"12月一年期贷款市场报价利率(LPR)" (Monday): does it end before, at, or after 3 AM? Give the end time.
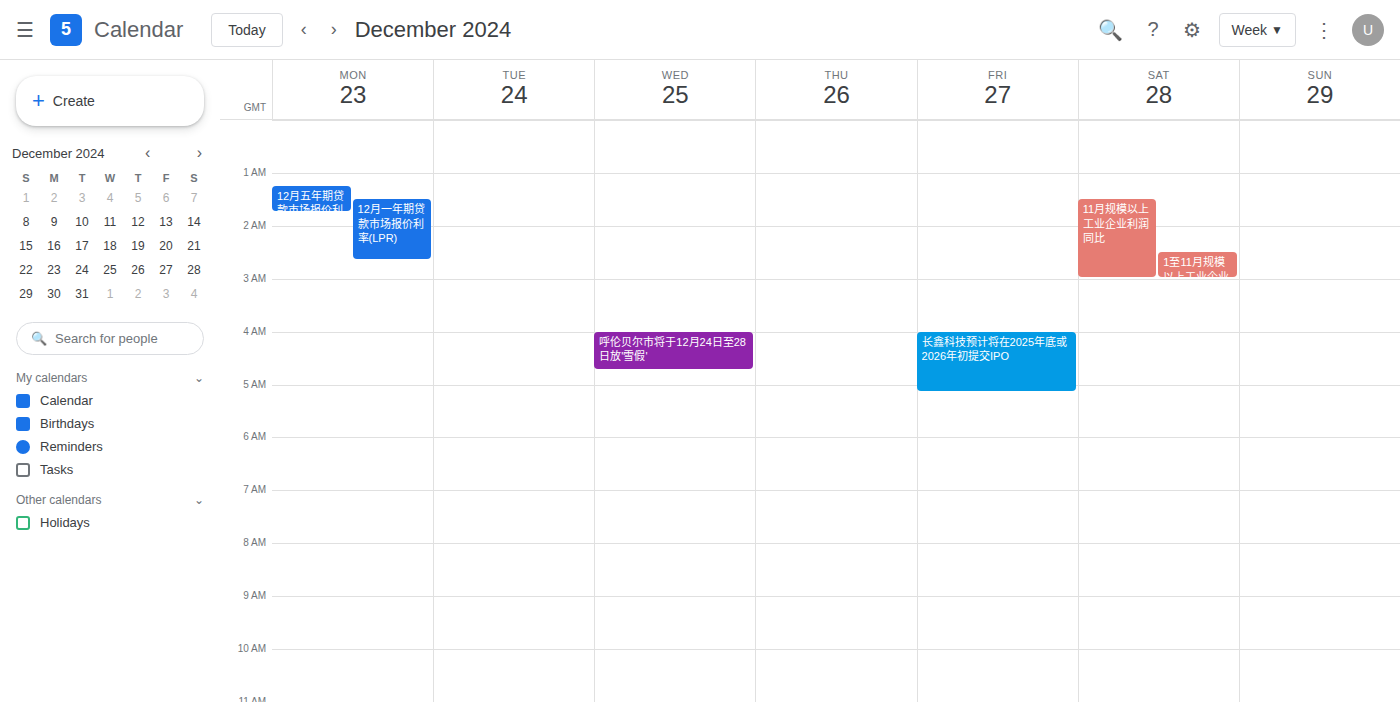
2:40 AM -- before 3 AM, 20 minutes above the 3 AM line.